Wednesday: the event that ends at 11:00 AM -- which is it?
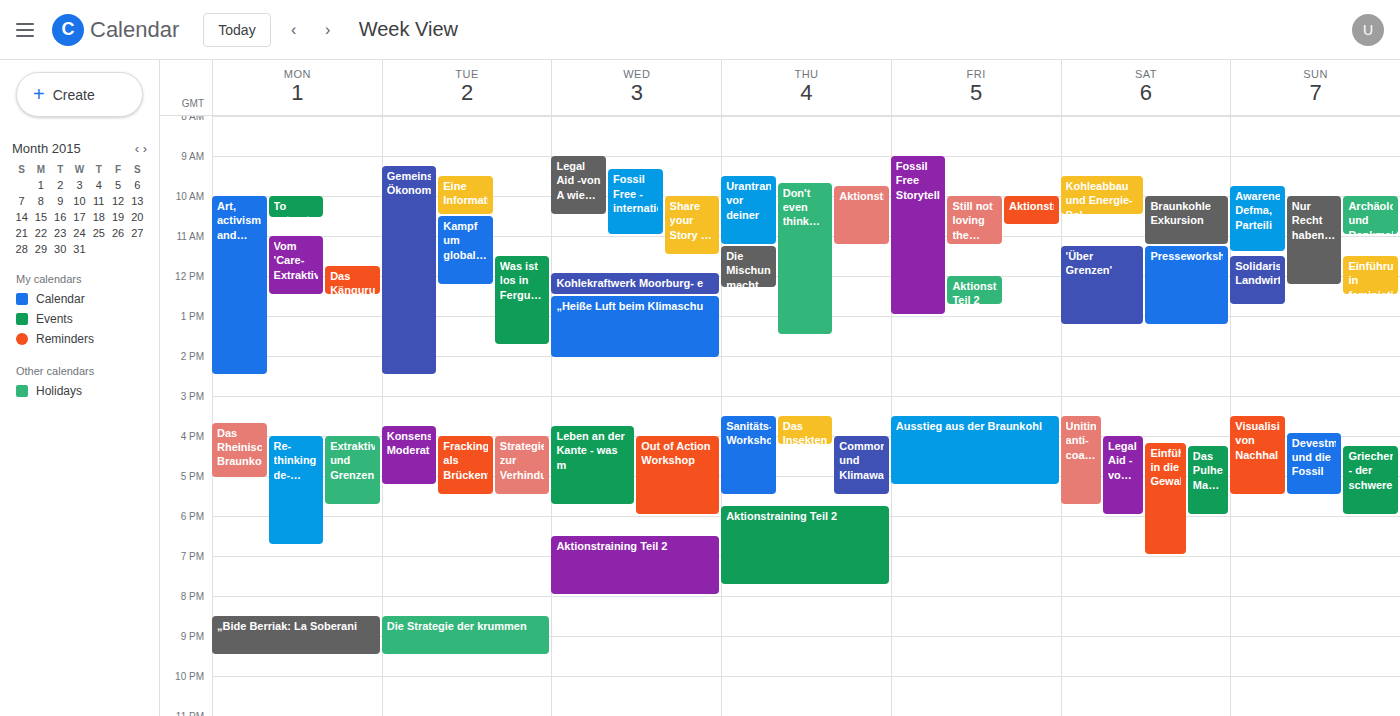
"Fossil Free - internationa"